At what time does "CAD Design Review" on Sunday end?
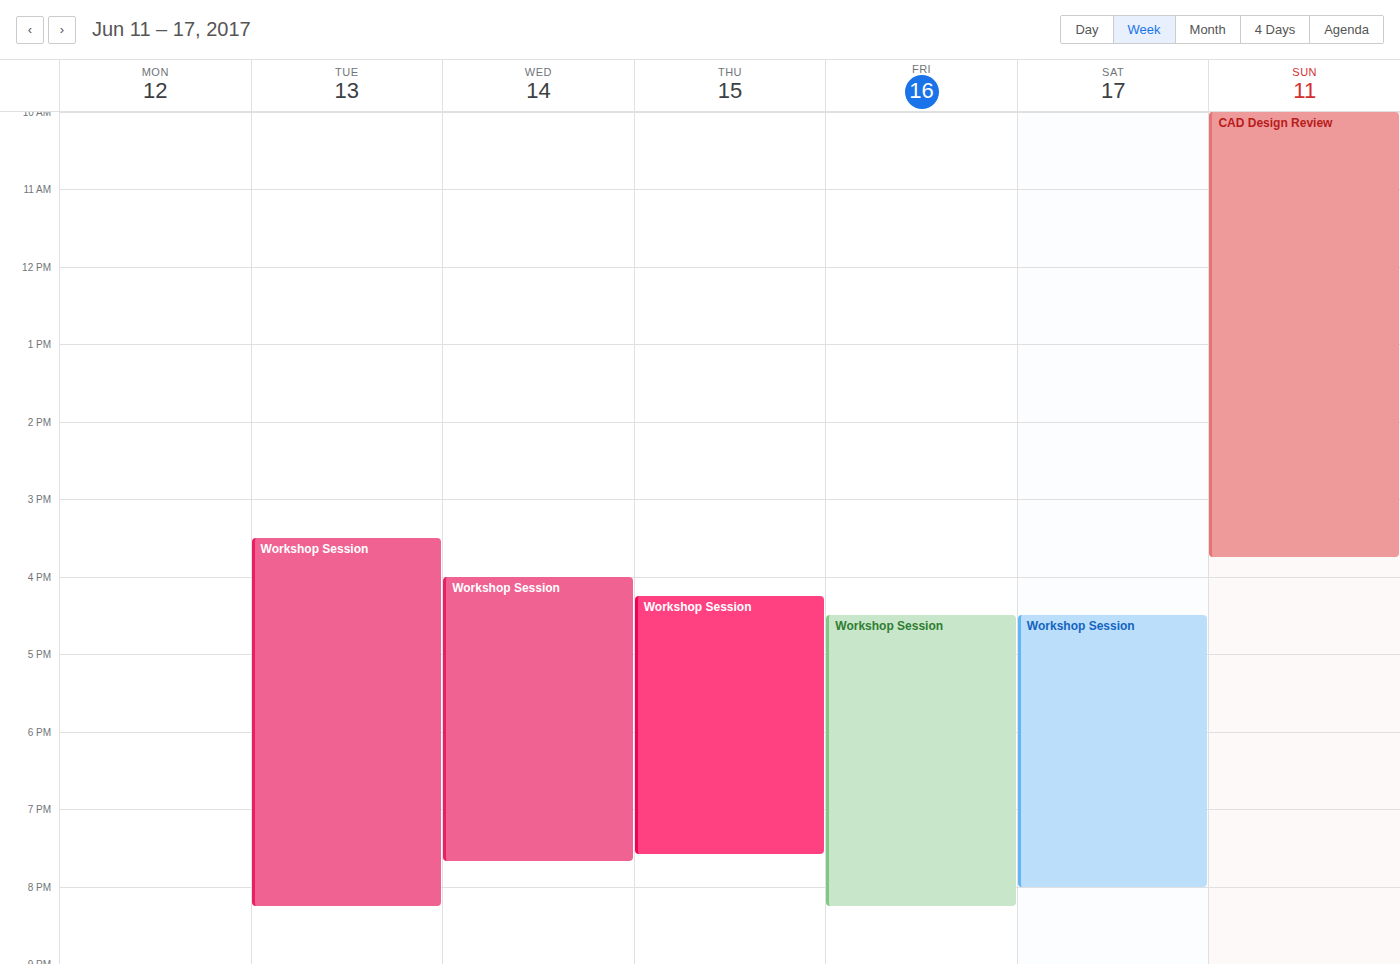
3:45 PM